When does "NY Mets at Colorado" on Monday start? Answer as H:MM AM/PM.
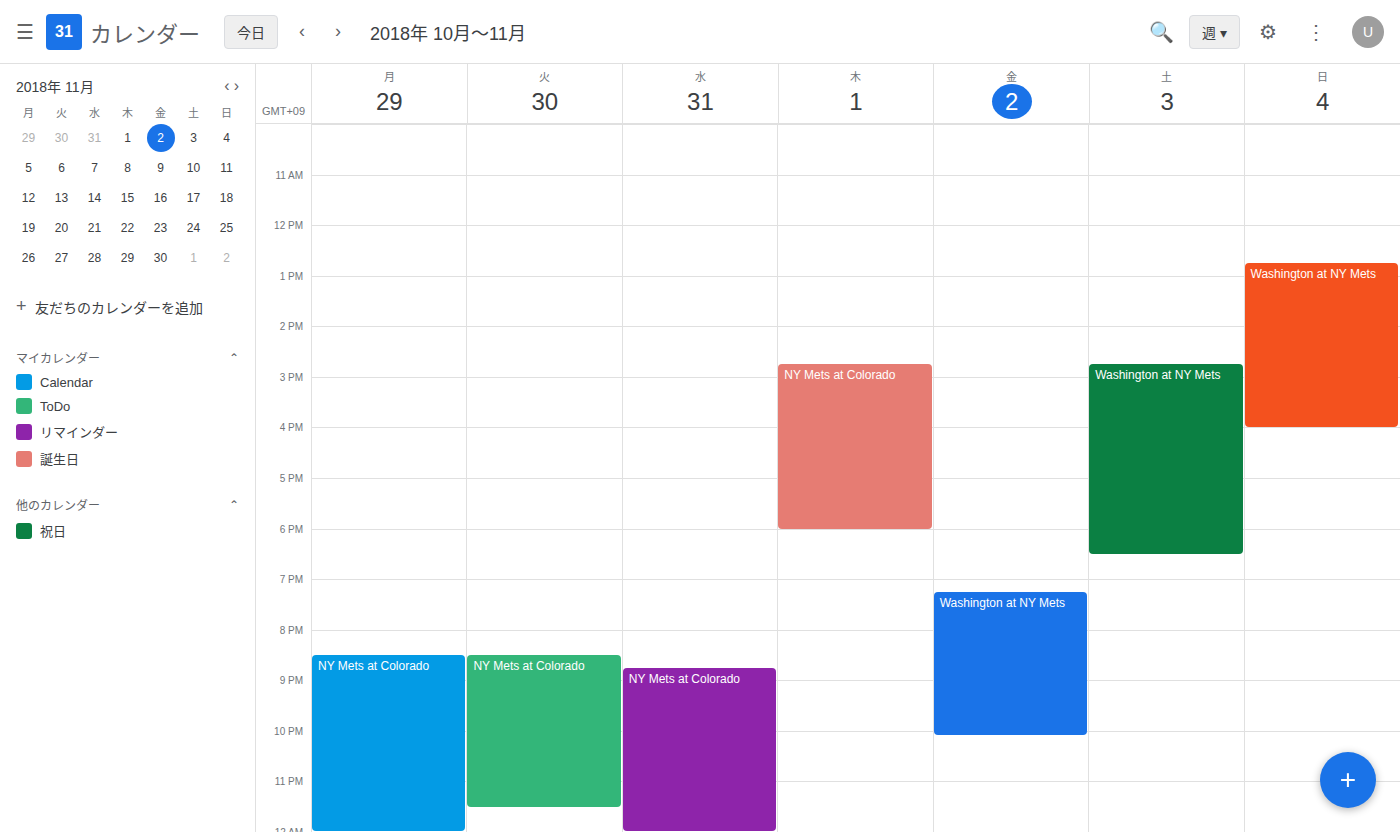
8:30 PM